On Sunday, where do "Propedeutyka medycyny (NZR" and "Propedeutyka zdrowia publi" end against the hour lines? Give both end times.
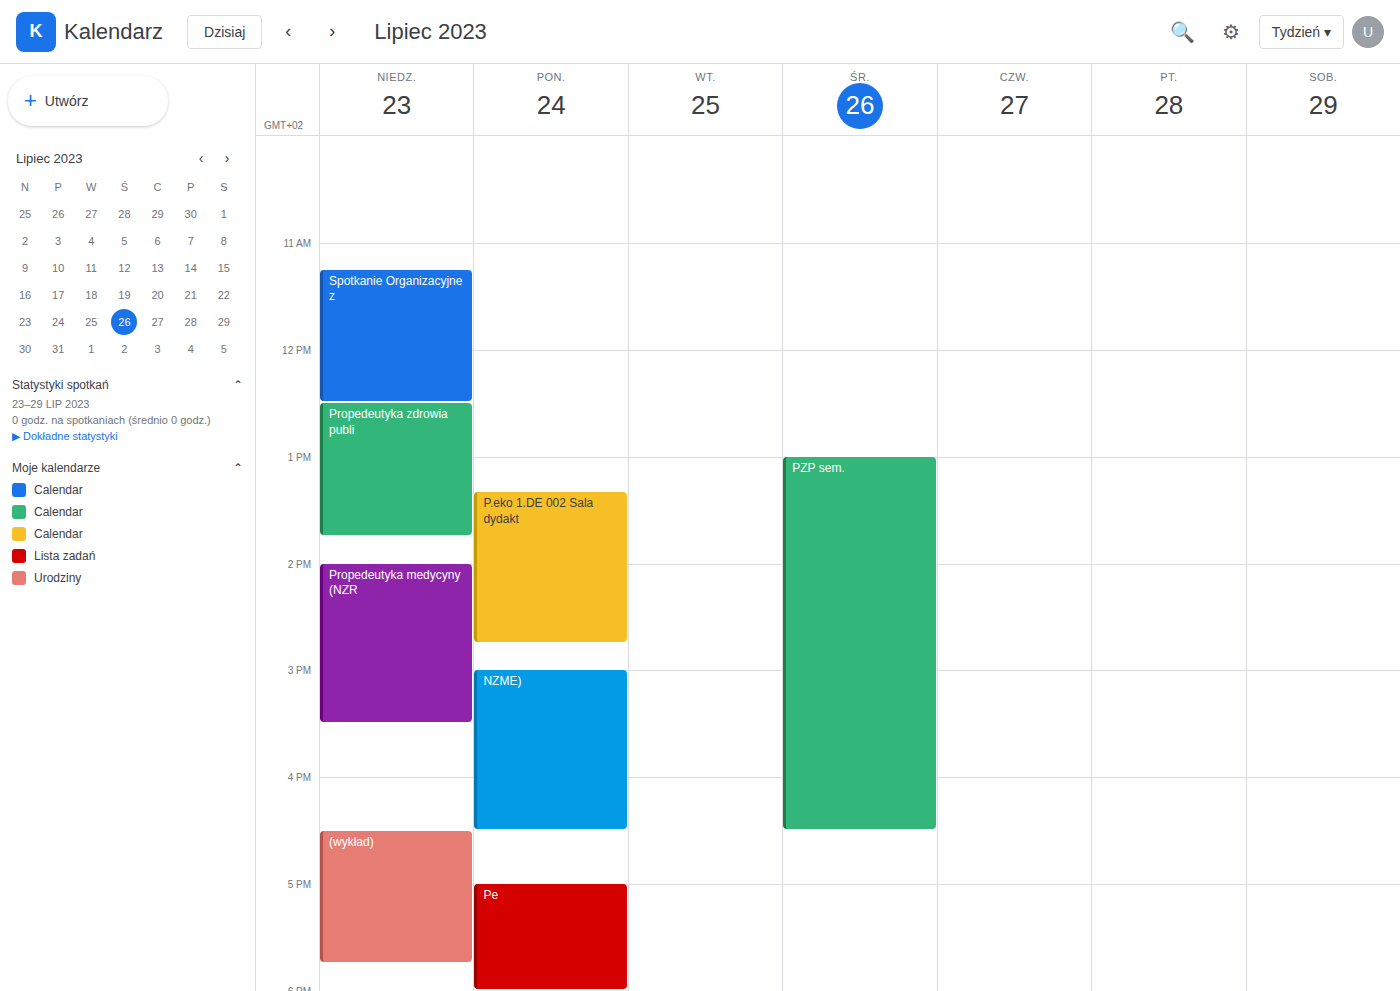
"Propedeutyka medycyny (NZR": 3:30 PM, halfway between the 3 PM and 4 PM lines. "Propedeutyka zdrowia publi": 1:45 PM, neither: three quarters of the way from the 1 PM line to the 2 PM line.